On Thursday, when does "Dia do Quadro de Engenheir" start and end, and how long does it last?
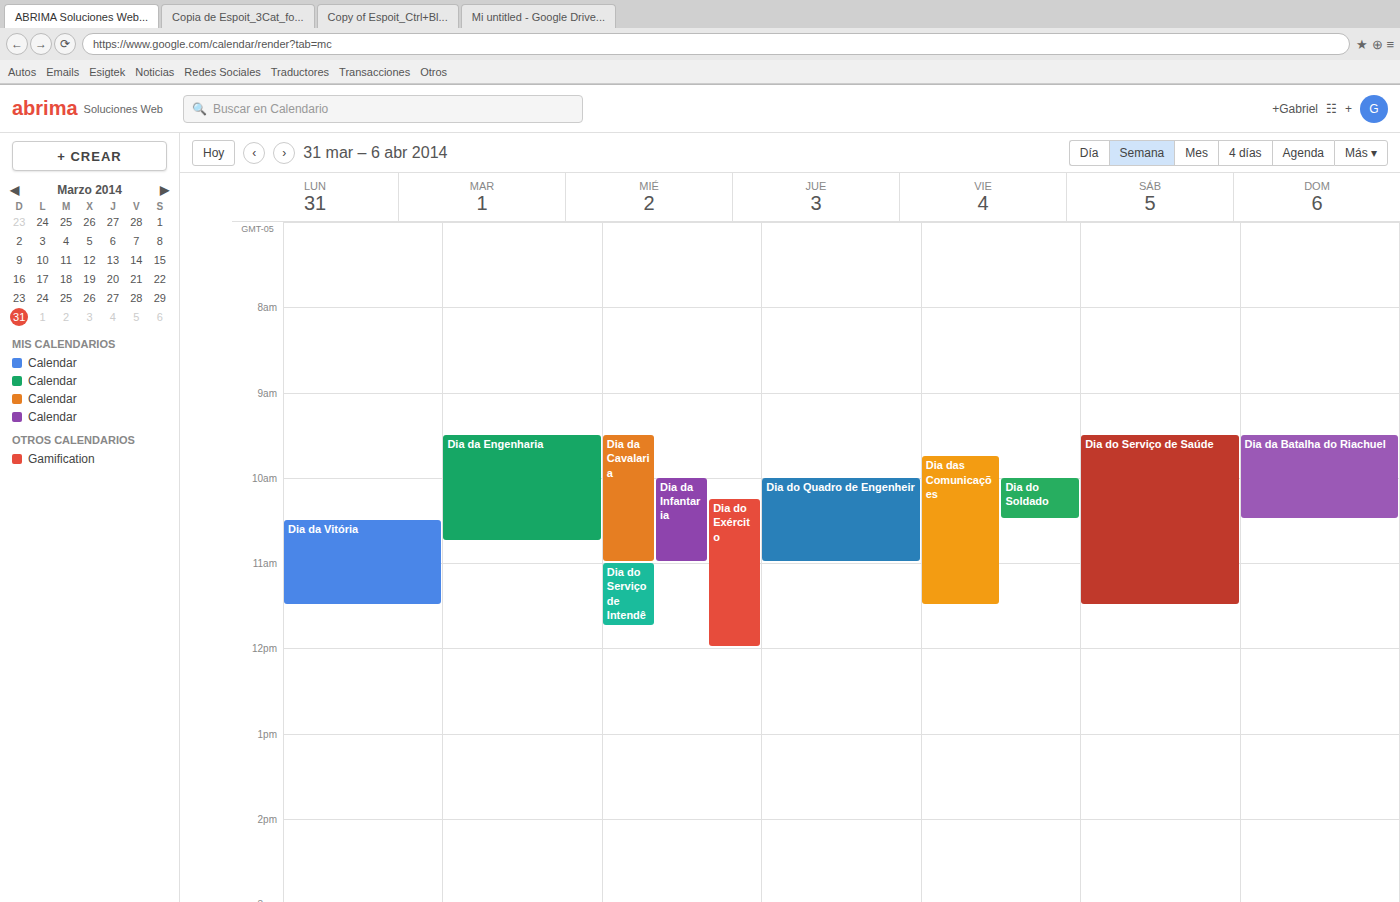
10:00 AM to 11:00 AM, 1 hour